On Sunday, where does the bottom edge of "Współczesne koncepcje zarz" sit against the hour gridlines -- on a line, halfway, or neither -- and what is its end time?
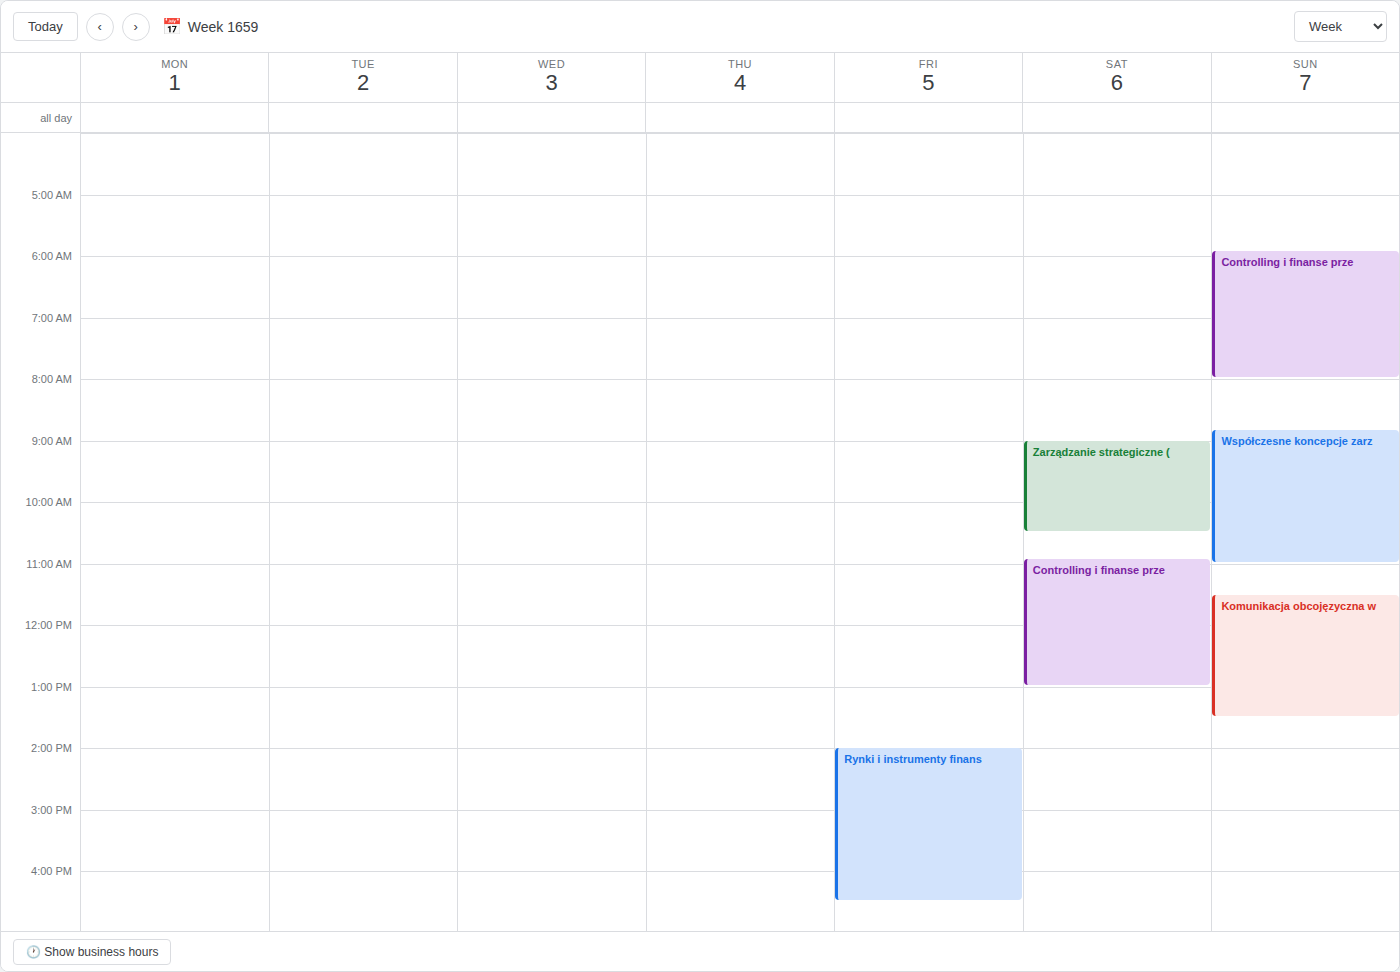
11:00 -- exactly on the 11:00 line.